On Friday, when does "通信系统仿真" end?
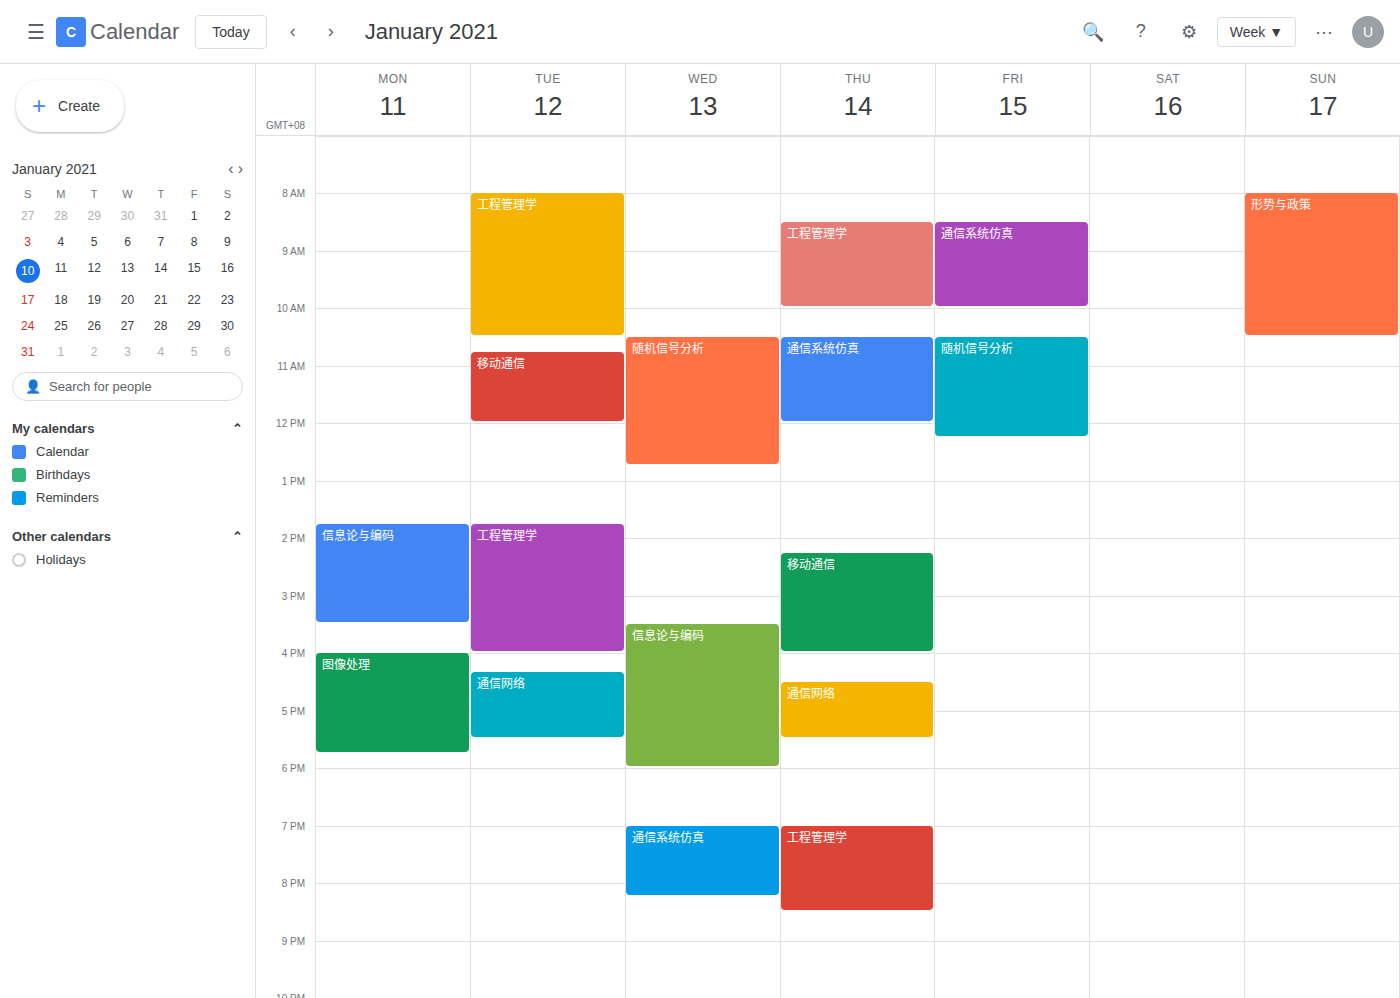
10:00 AM